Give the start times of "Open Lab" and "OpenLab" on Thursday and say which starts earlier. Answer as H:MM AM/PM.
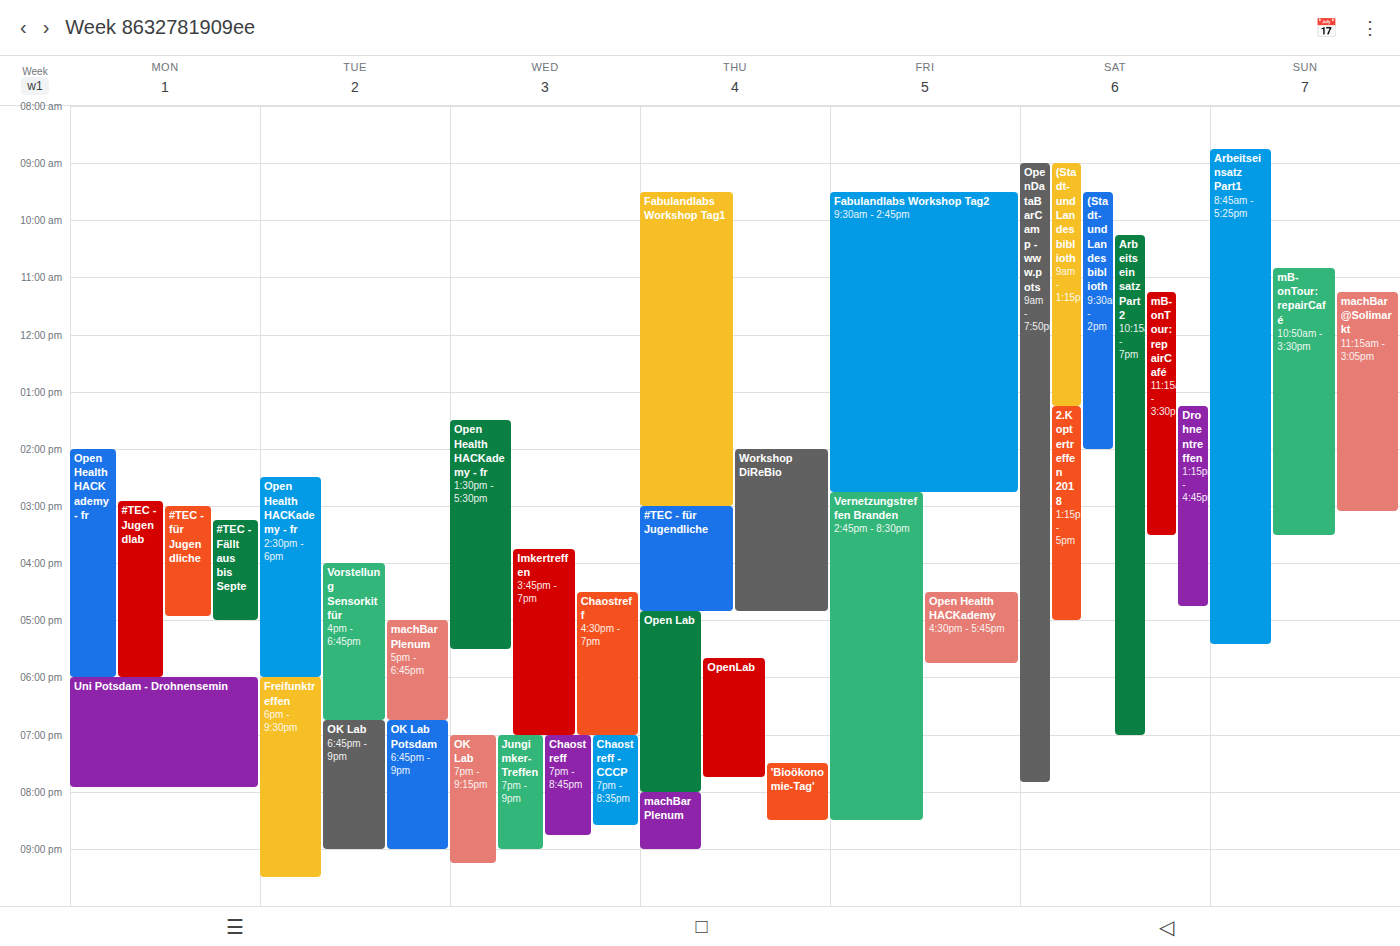
"Open Lab" 4:50 PM; "OpenLab" 5:40 PM.